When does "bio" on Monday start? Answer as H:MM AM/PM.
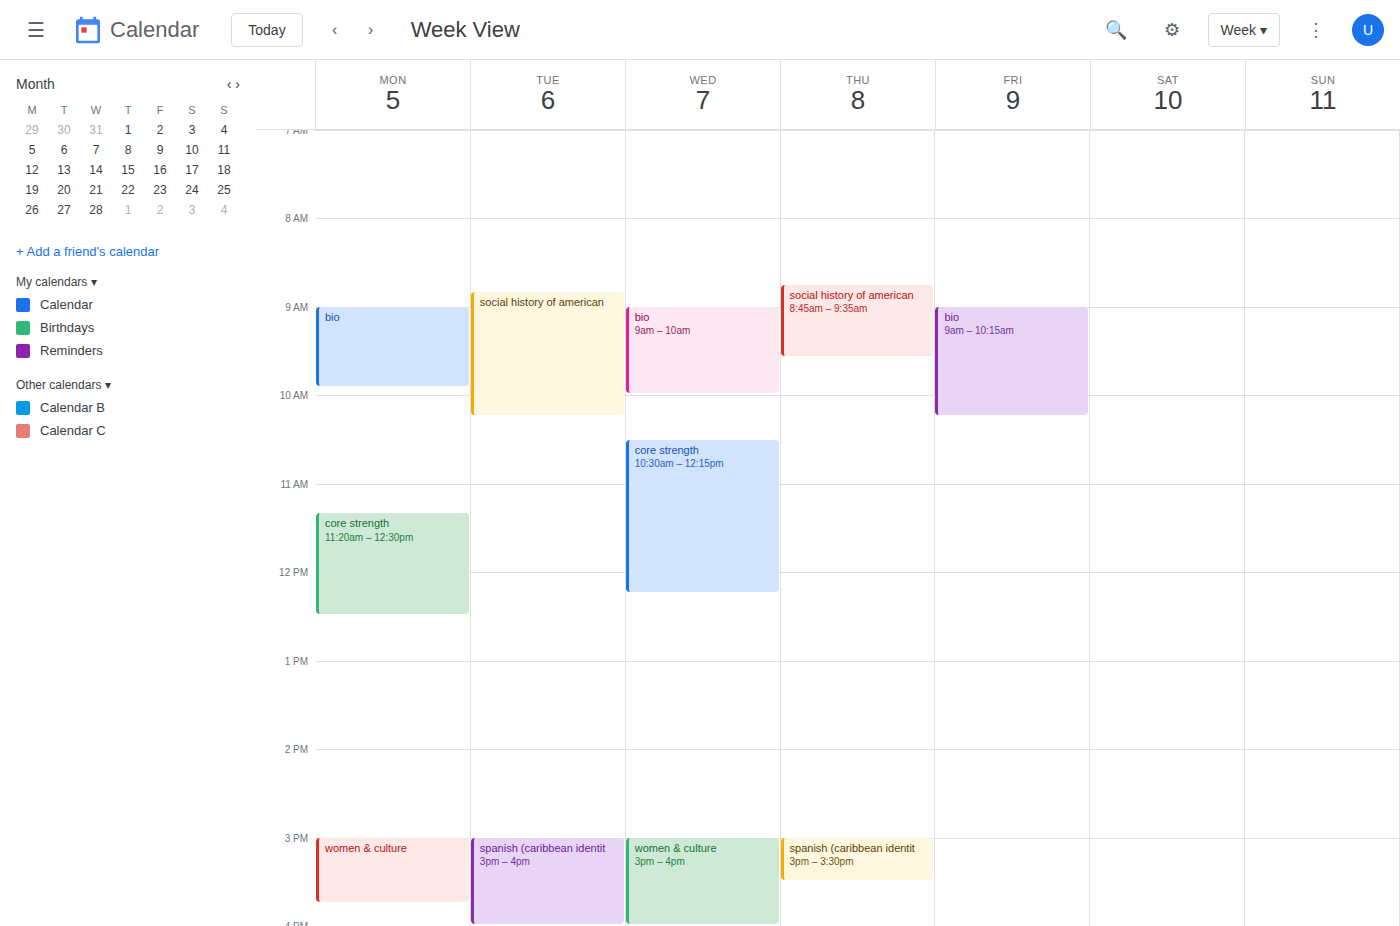
9:00 AM